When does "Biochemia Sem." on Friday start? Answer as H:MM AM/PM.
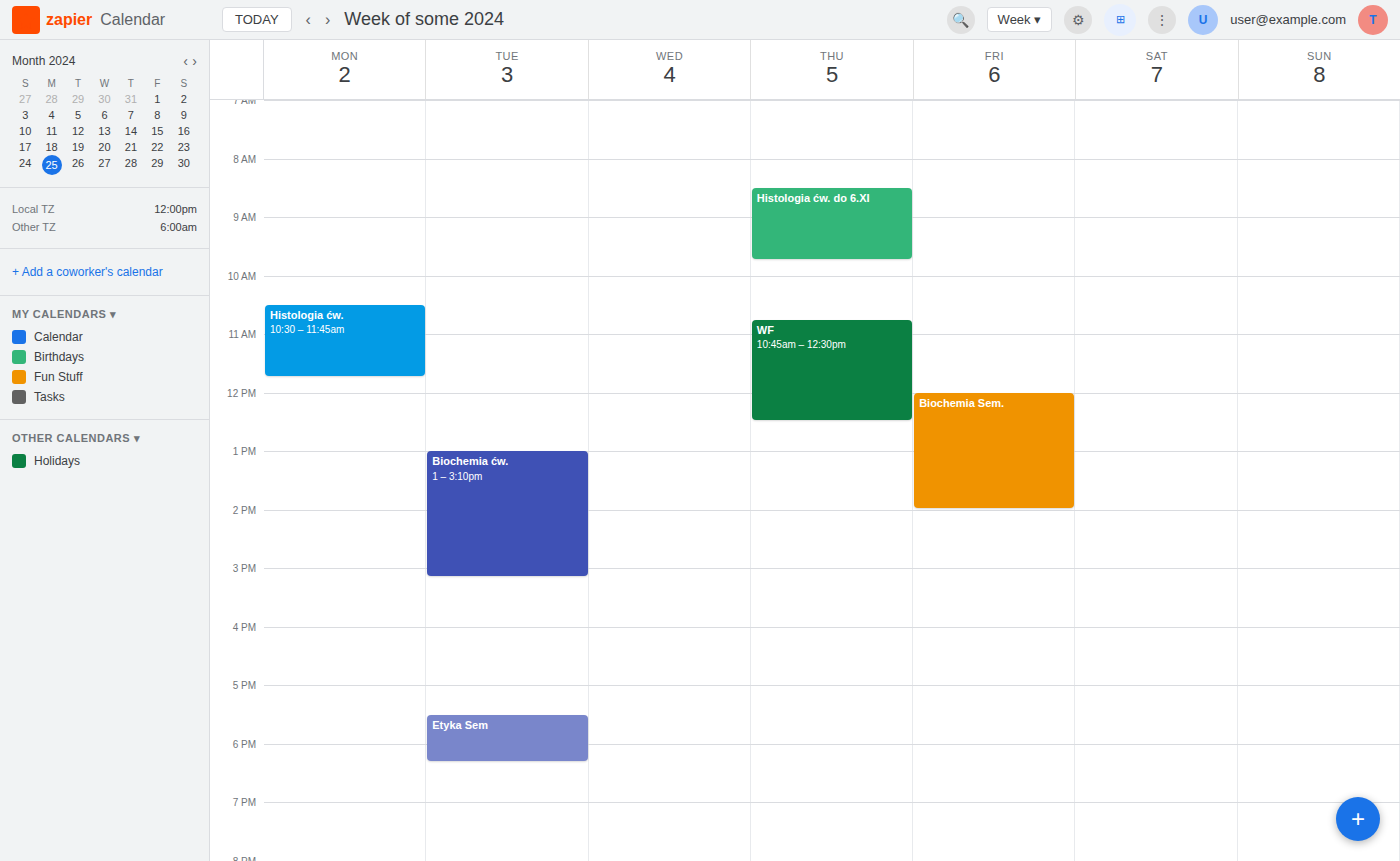
12:00 PM